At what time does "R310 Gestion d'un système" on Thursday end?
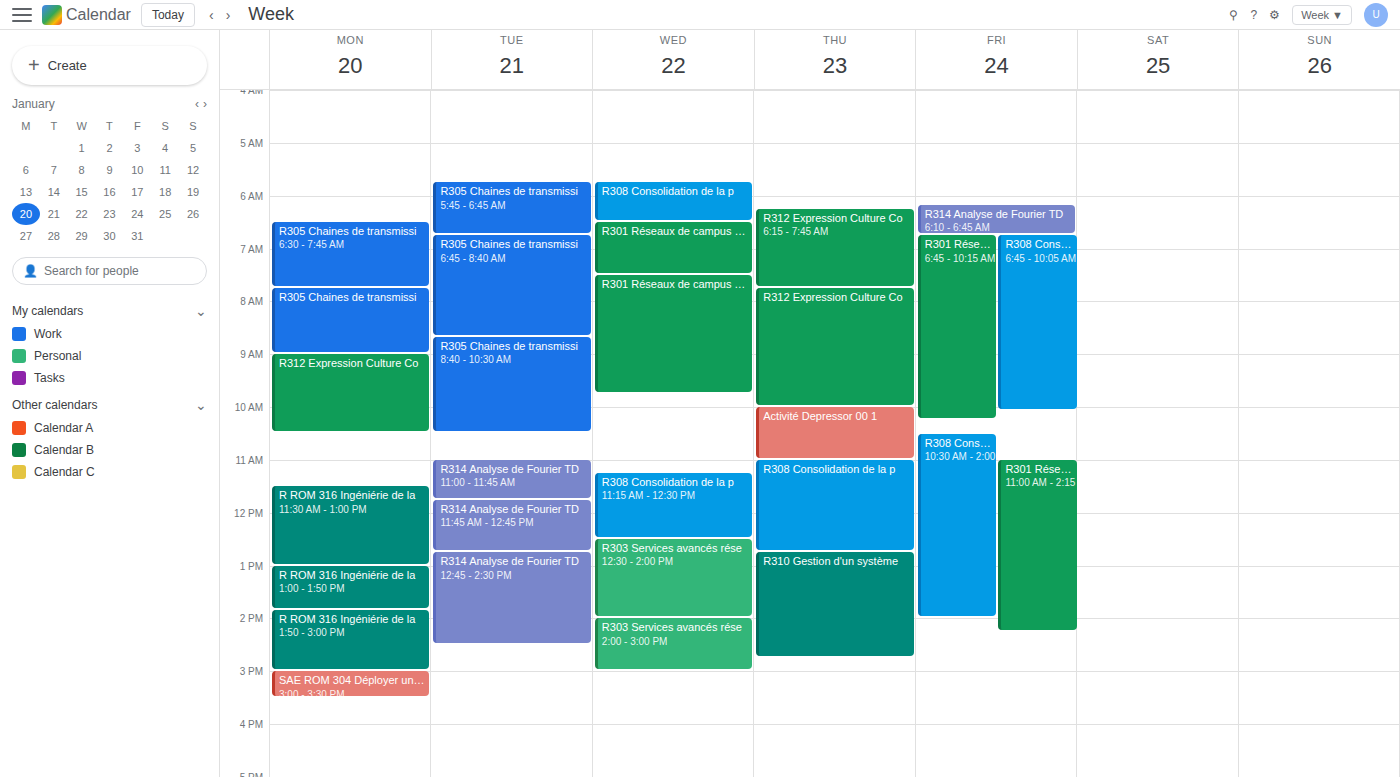
2:45 PM